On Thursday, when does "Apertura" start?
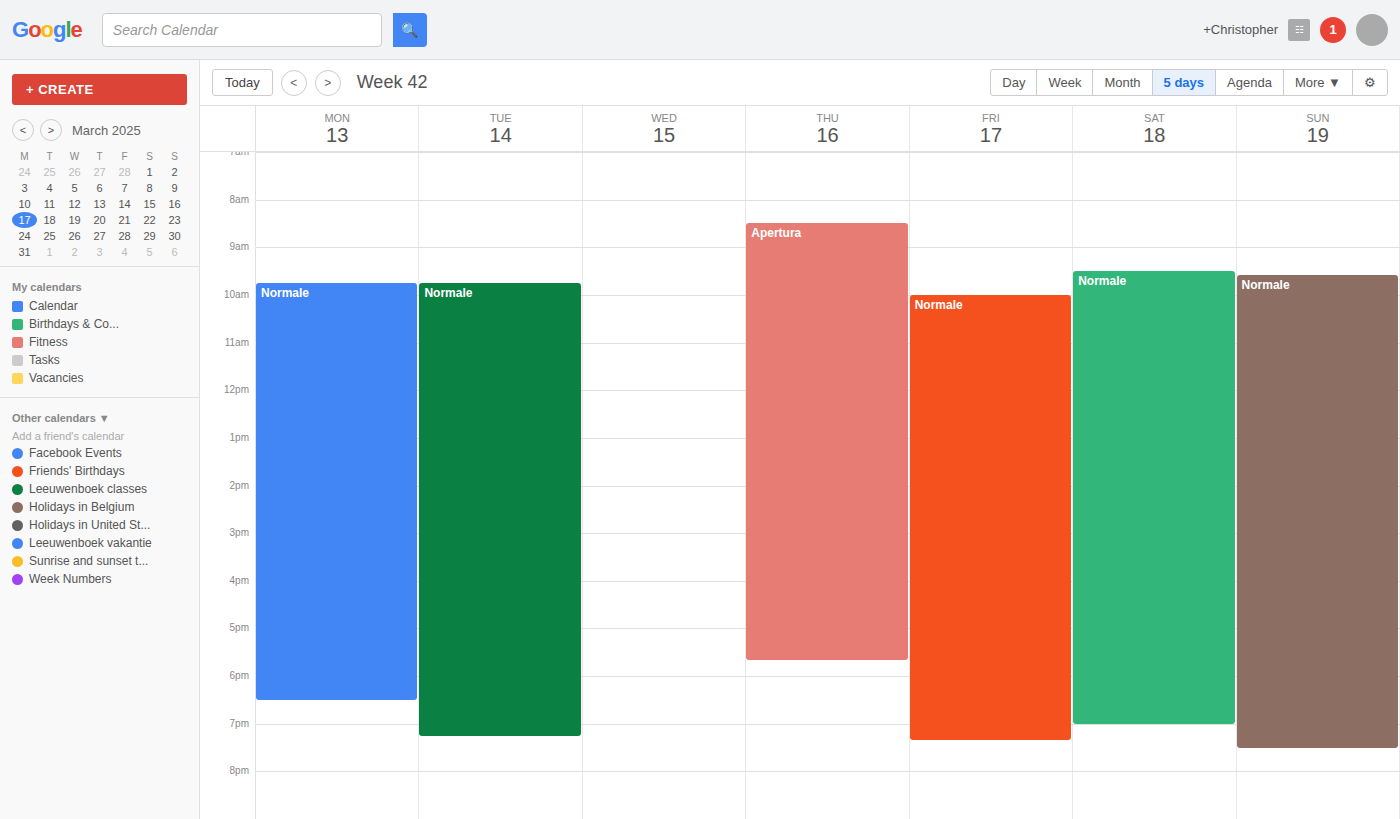
08:30